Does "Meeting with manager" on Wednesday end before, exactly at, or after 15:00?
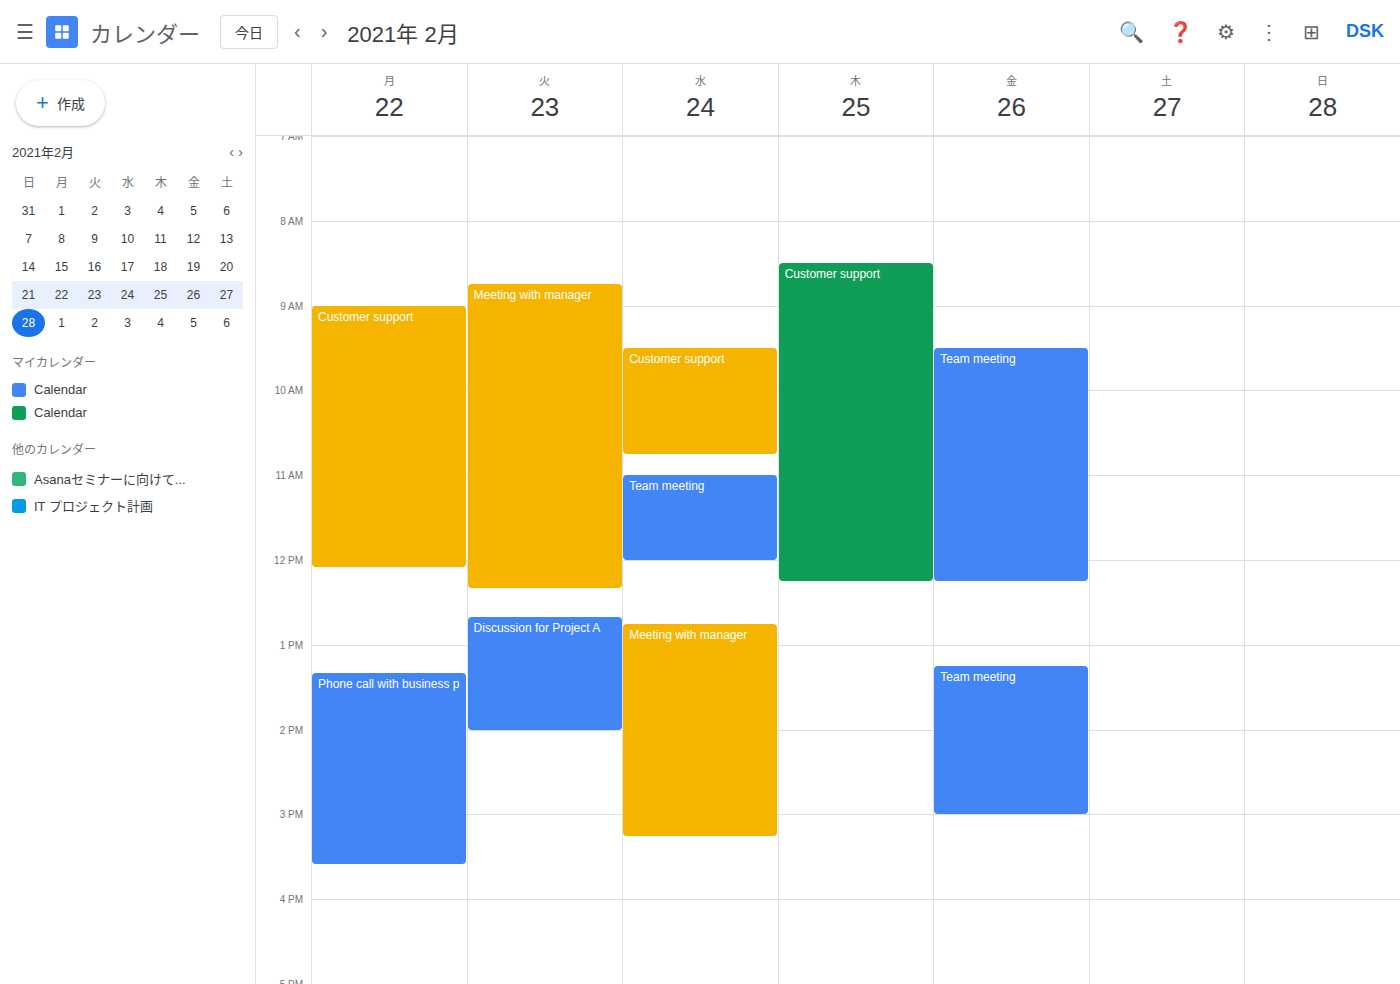
15:15 -- after 15:00, 15 minutes below the 15:00 line.